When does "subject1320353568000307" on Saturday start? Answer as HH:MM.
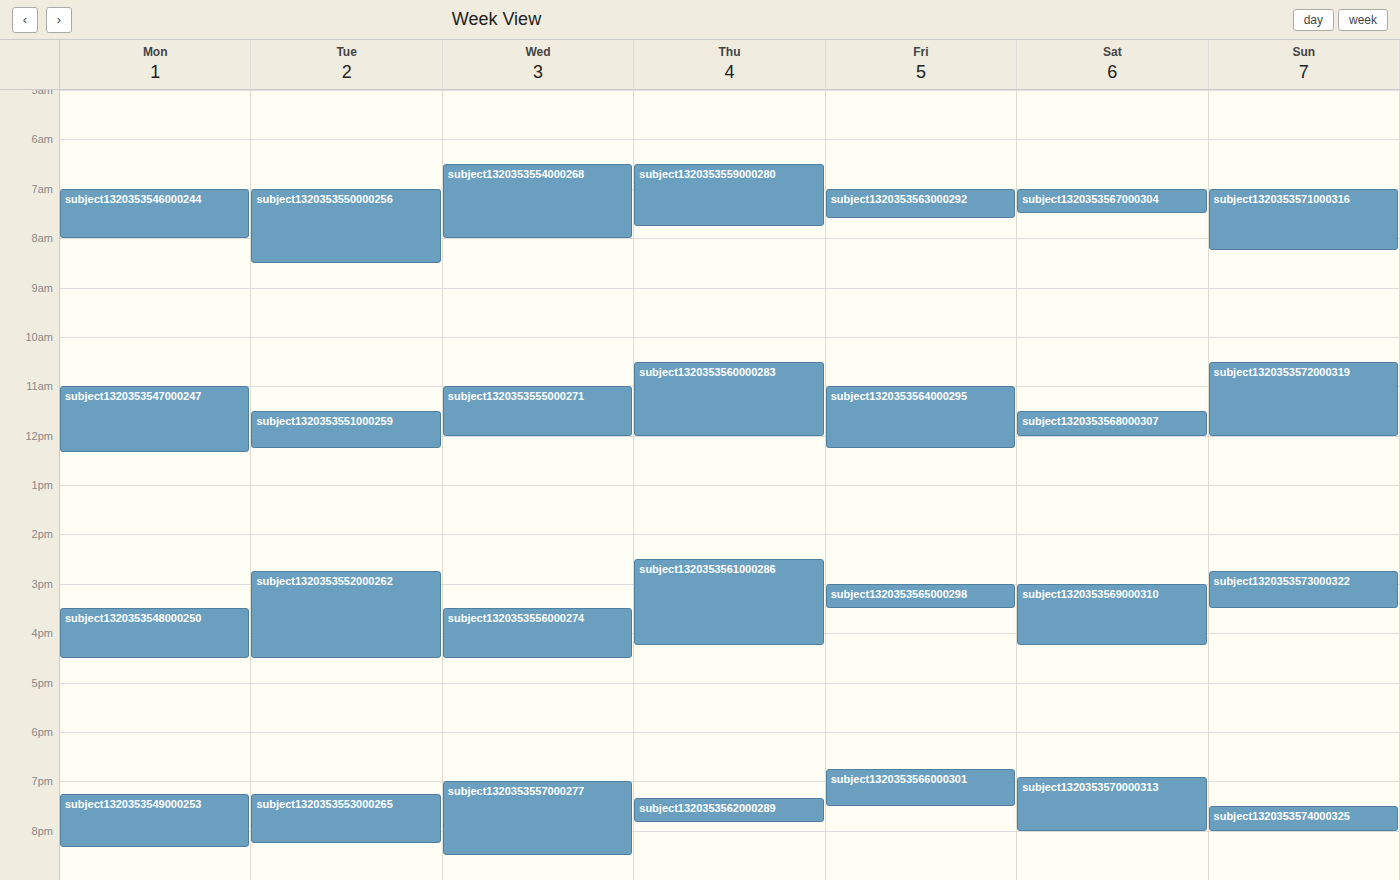
11:30